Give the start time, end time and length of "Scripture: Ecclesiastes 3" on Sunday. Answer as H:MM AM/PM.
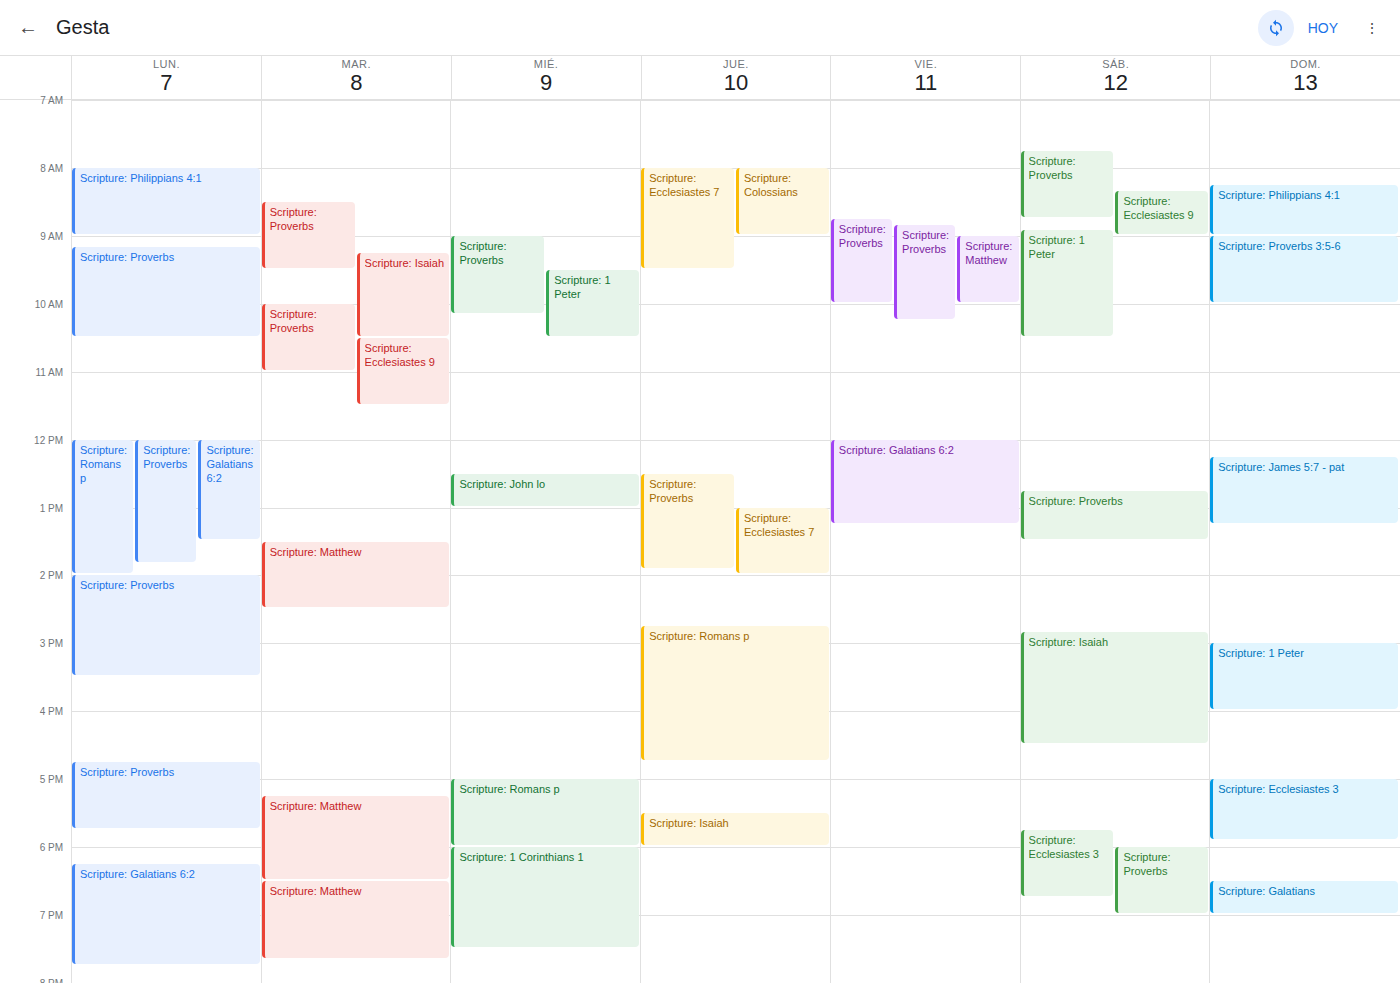
5:00 PM to 5:55 PM, 55 minutes